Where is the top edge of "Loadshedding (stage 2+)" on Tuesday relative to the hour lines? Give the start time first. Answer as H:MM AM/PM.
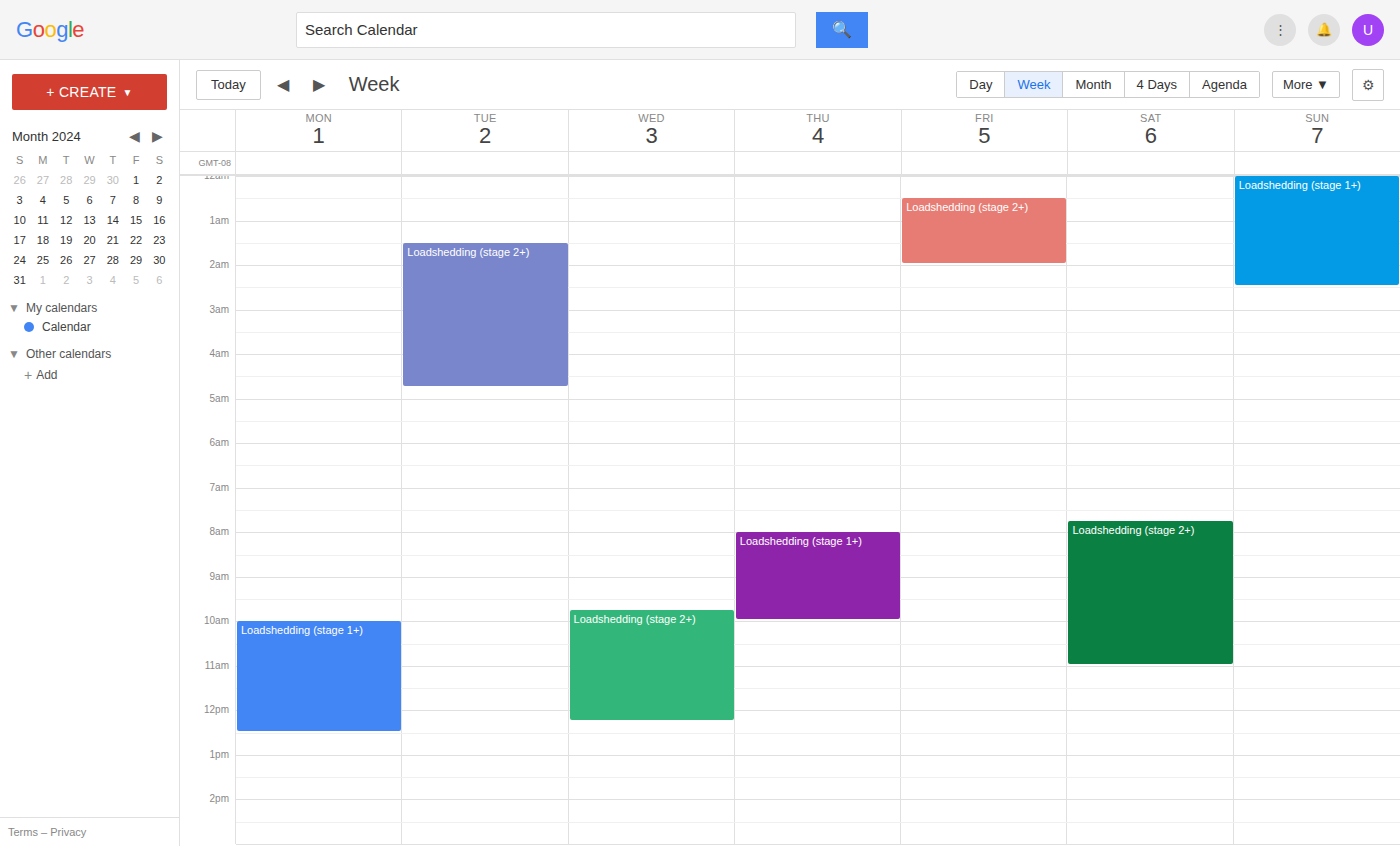
1:30 AM -- halfway between the 1 AM and 2 AM lines.